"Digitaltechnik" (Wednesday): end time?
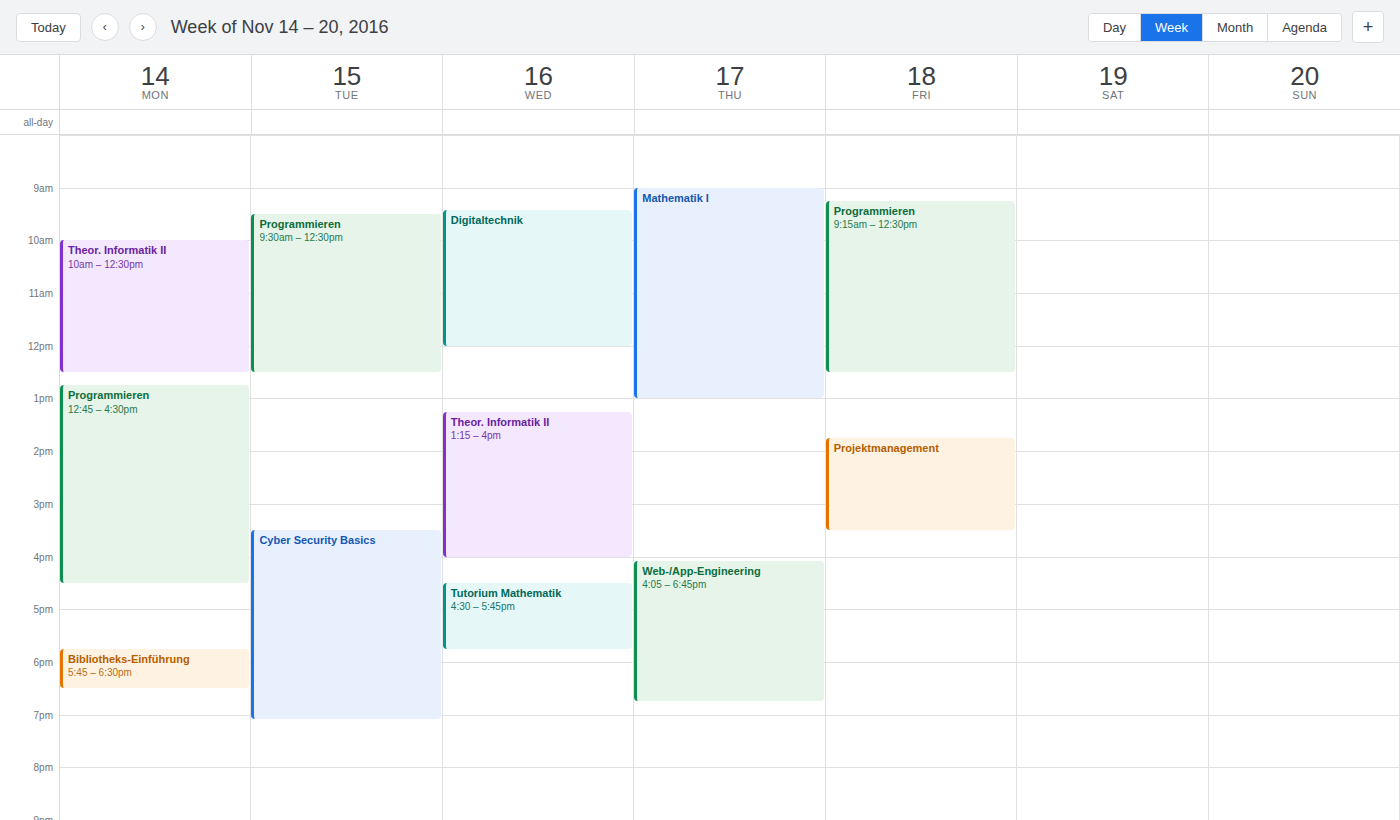
12:00 PM